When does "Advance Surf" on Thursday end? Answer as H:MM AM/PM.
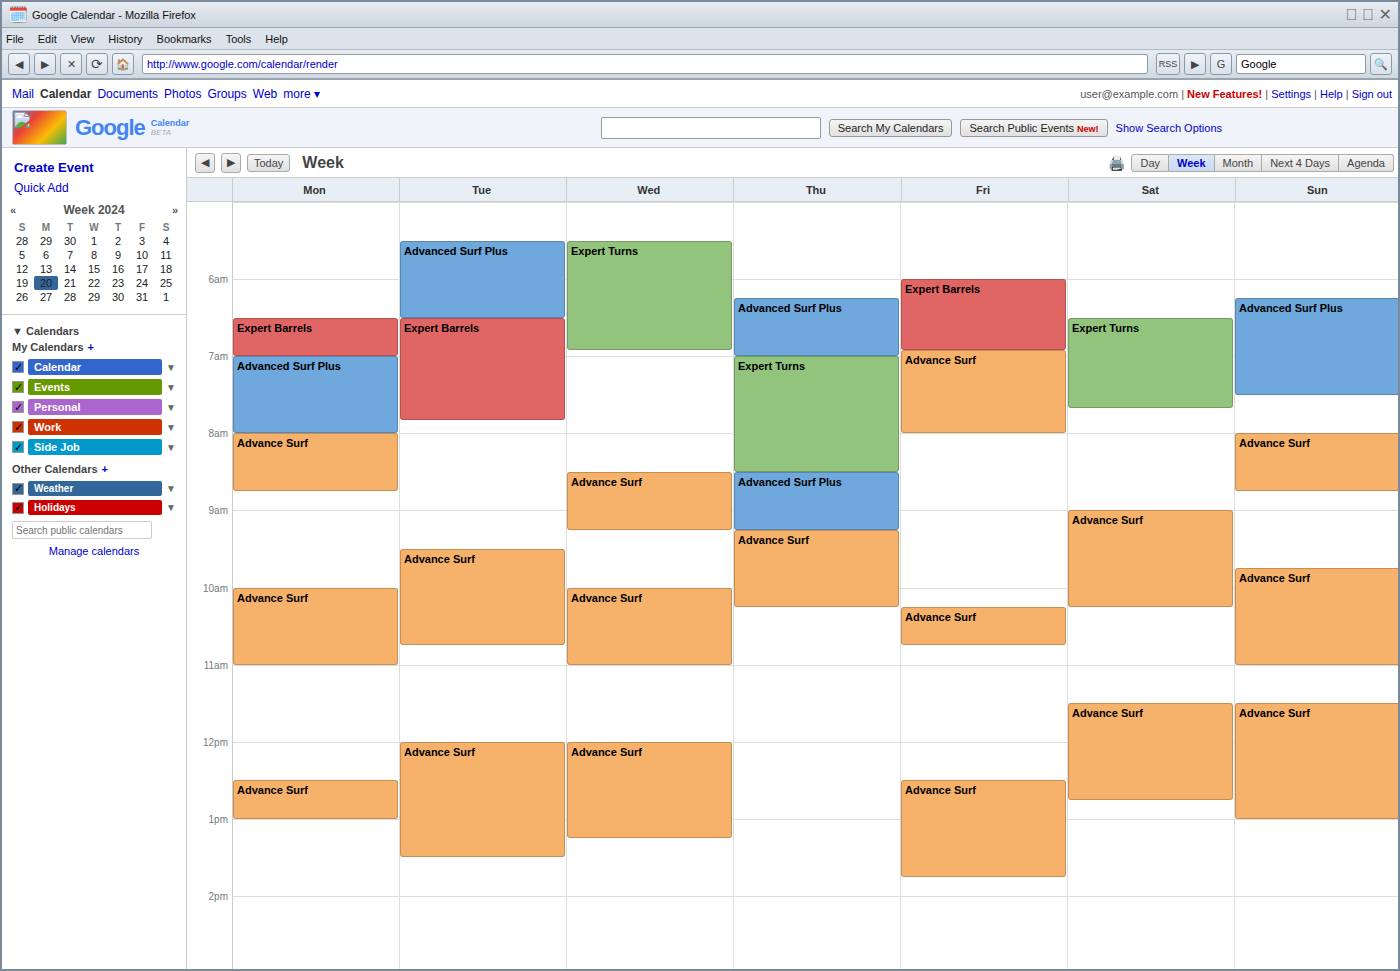
10:15 AM